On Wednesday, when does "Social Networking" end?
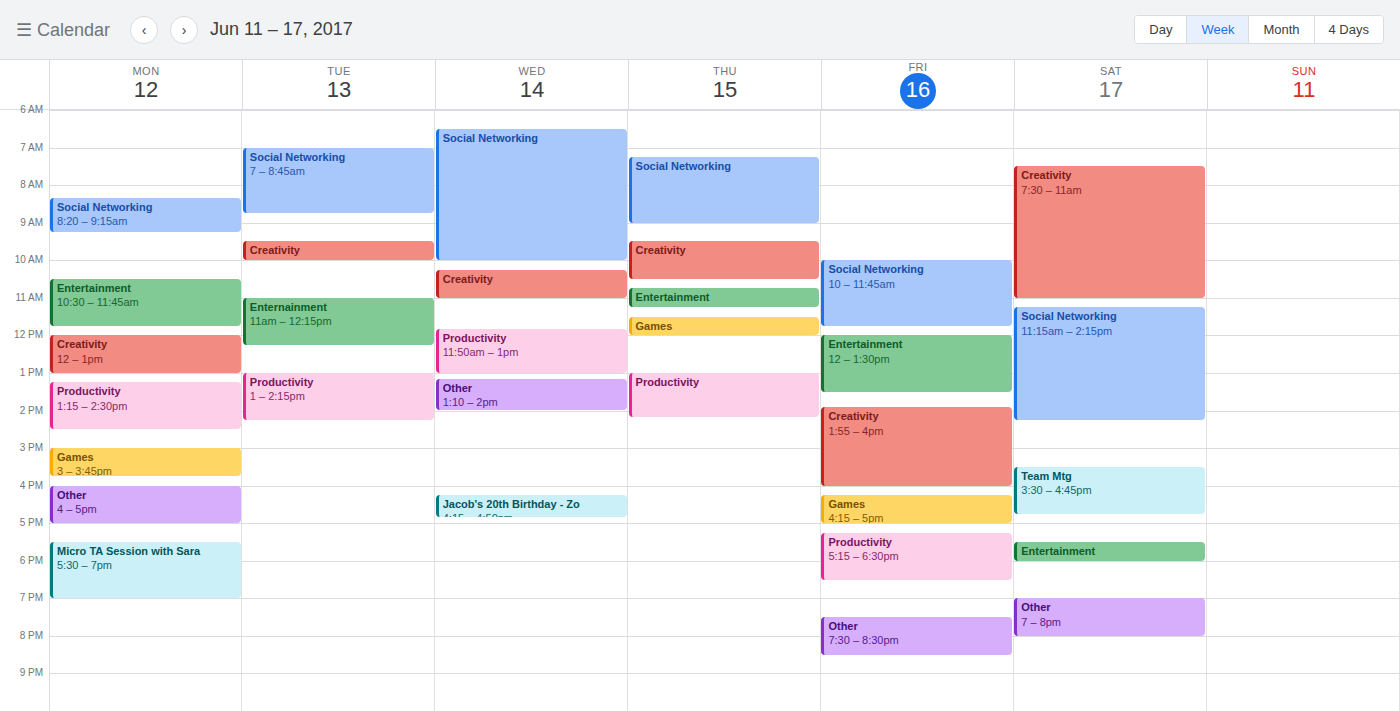
10:00 AM